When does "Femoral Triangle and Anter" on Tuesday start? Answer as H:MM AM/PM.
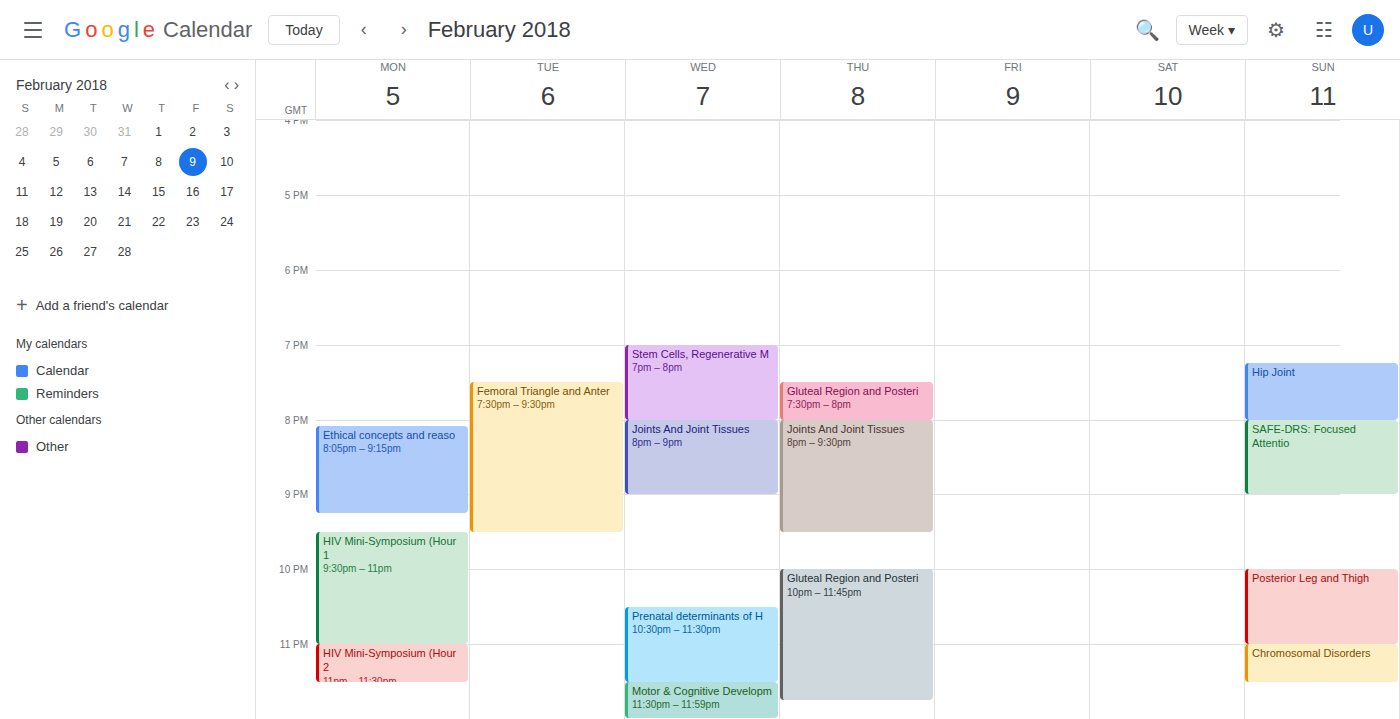
7:30 PM